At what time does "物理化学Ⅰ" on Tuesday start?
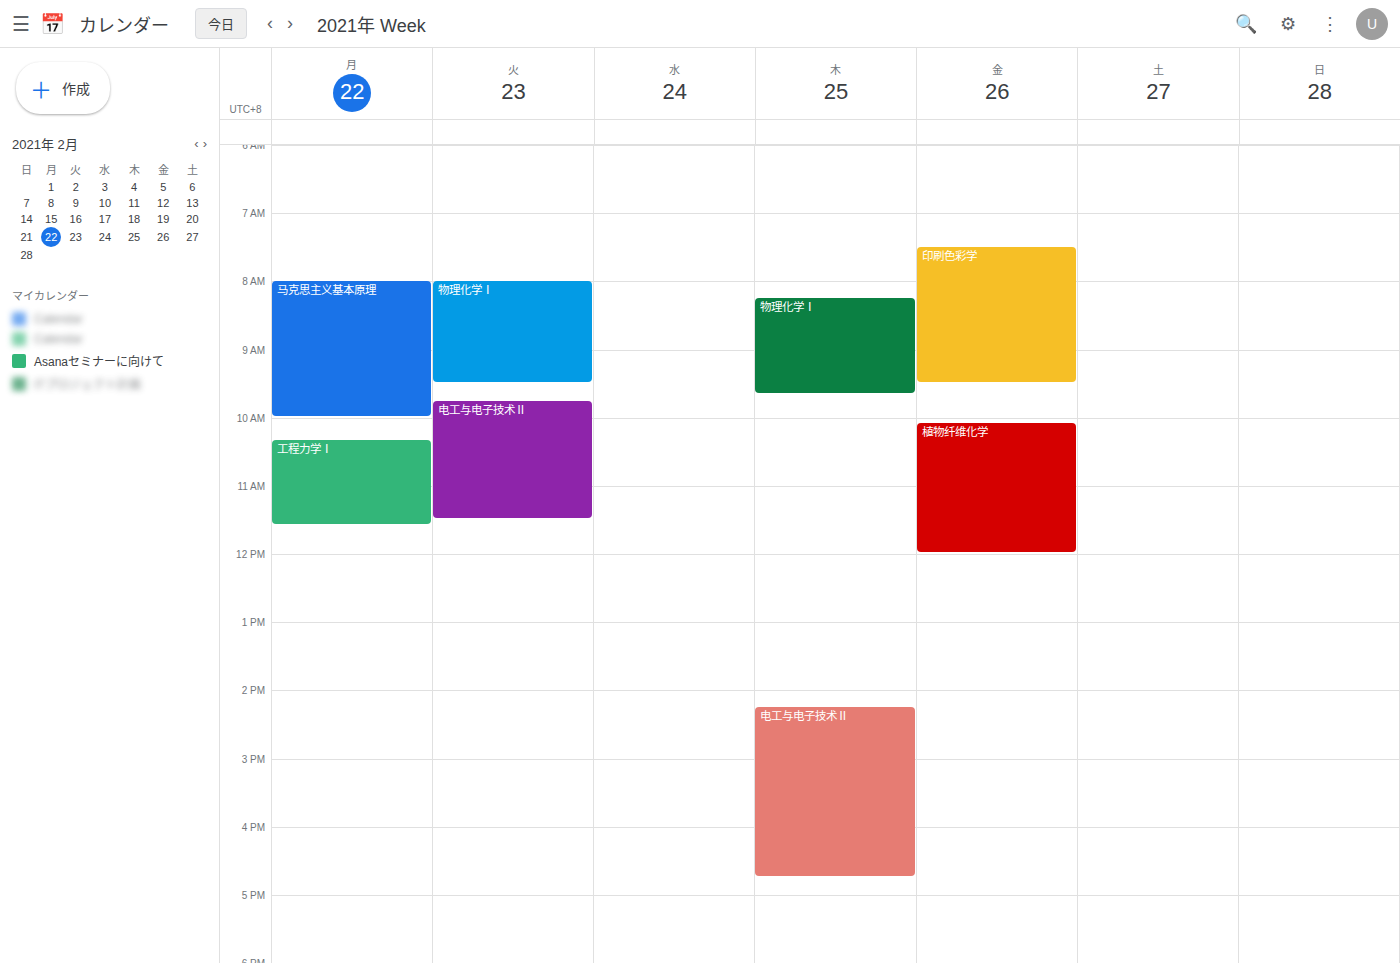
8:00 AM